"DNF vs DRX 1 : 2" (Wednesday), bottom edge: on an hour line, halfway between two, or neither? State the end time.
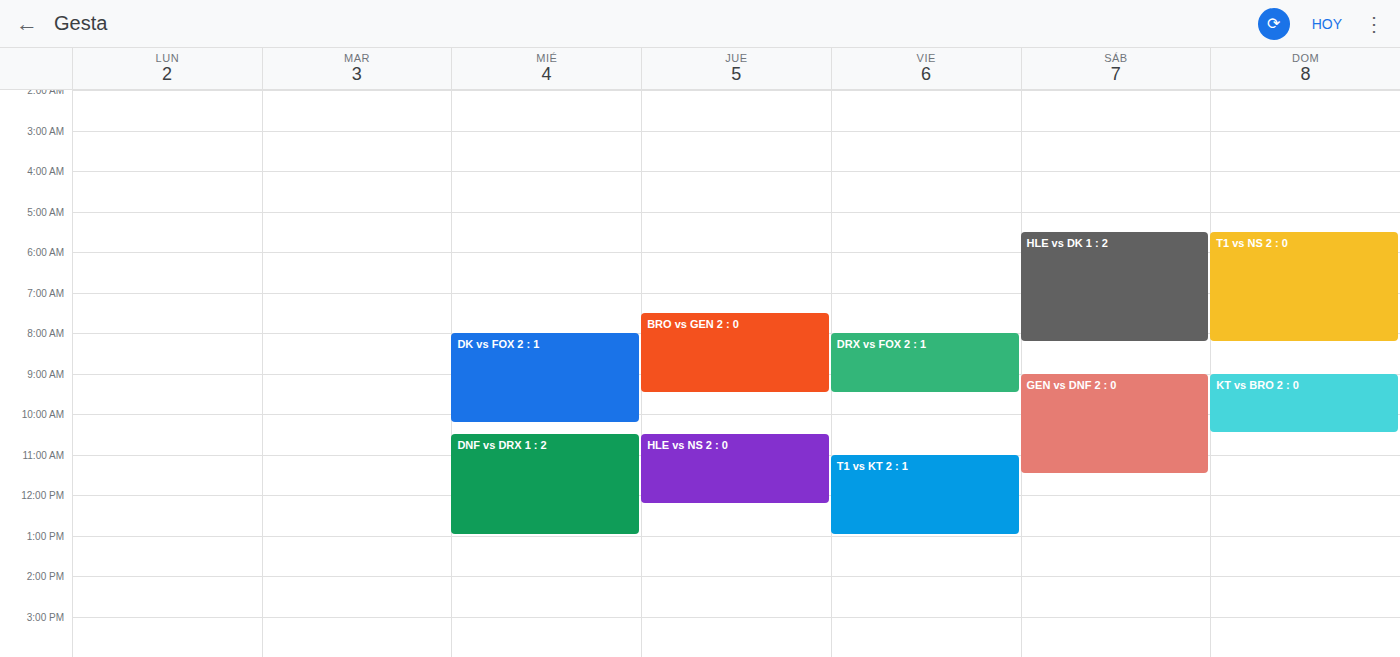
1:00 PM -- exactly on the 1 PM line.